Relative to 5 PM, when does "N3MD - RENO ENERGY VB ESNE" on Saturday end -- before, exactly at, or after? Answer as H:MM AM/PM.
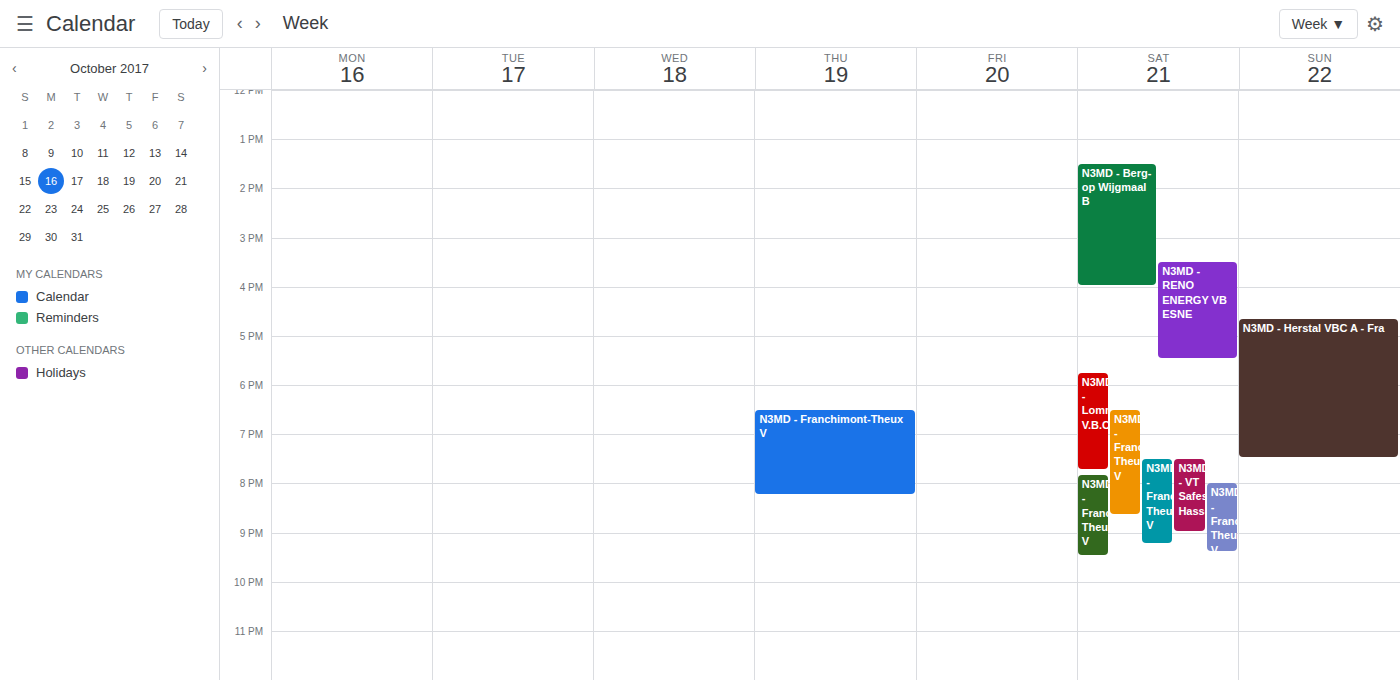
5:30 PM -- after 5 PM, 30 minutes below the 5 PM line.